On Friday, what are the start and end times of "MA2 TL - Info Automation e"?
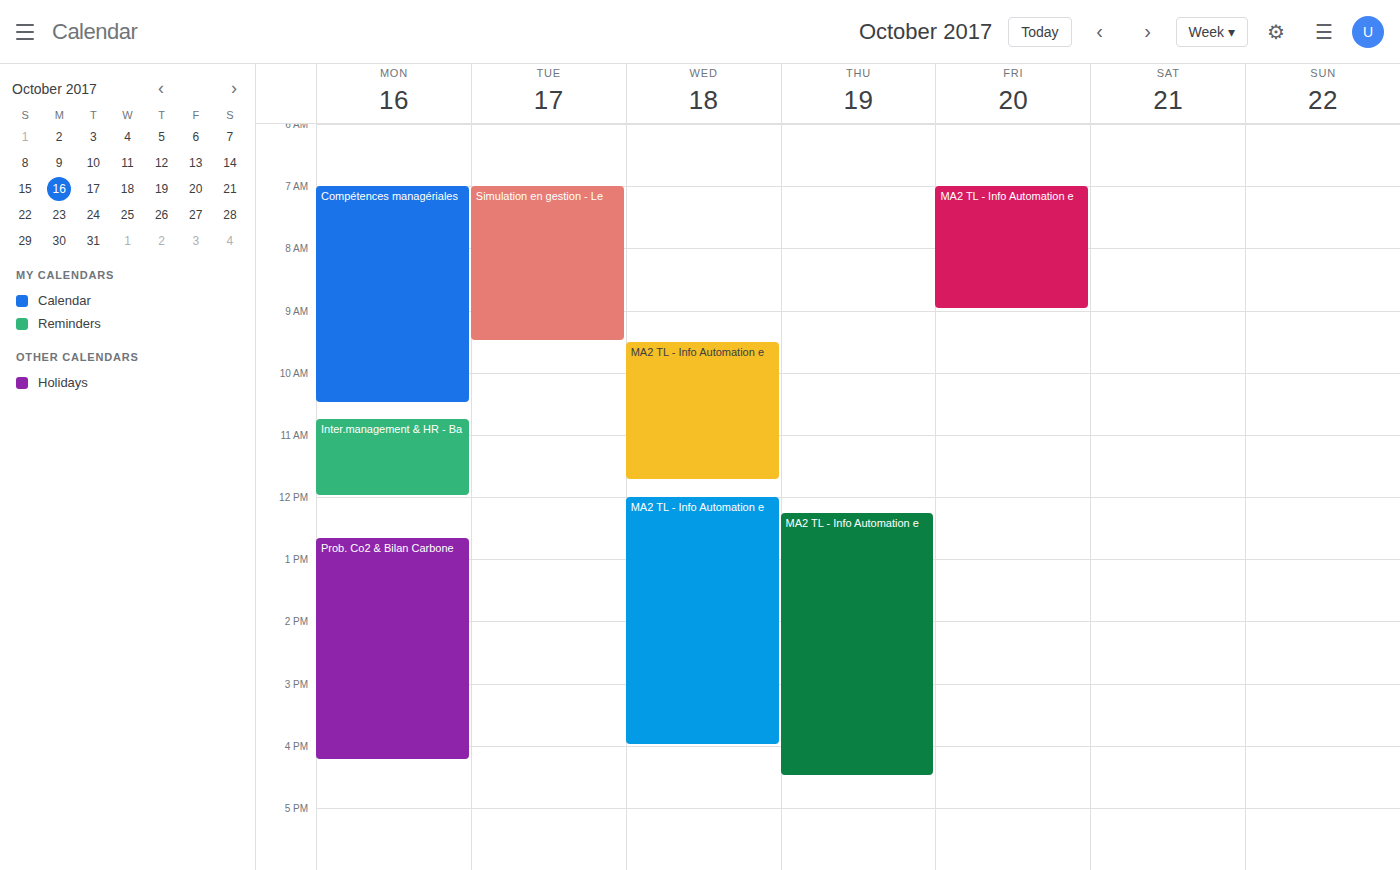
07:00 to 09:00